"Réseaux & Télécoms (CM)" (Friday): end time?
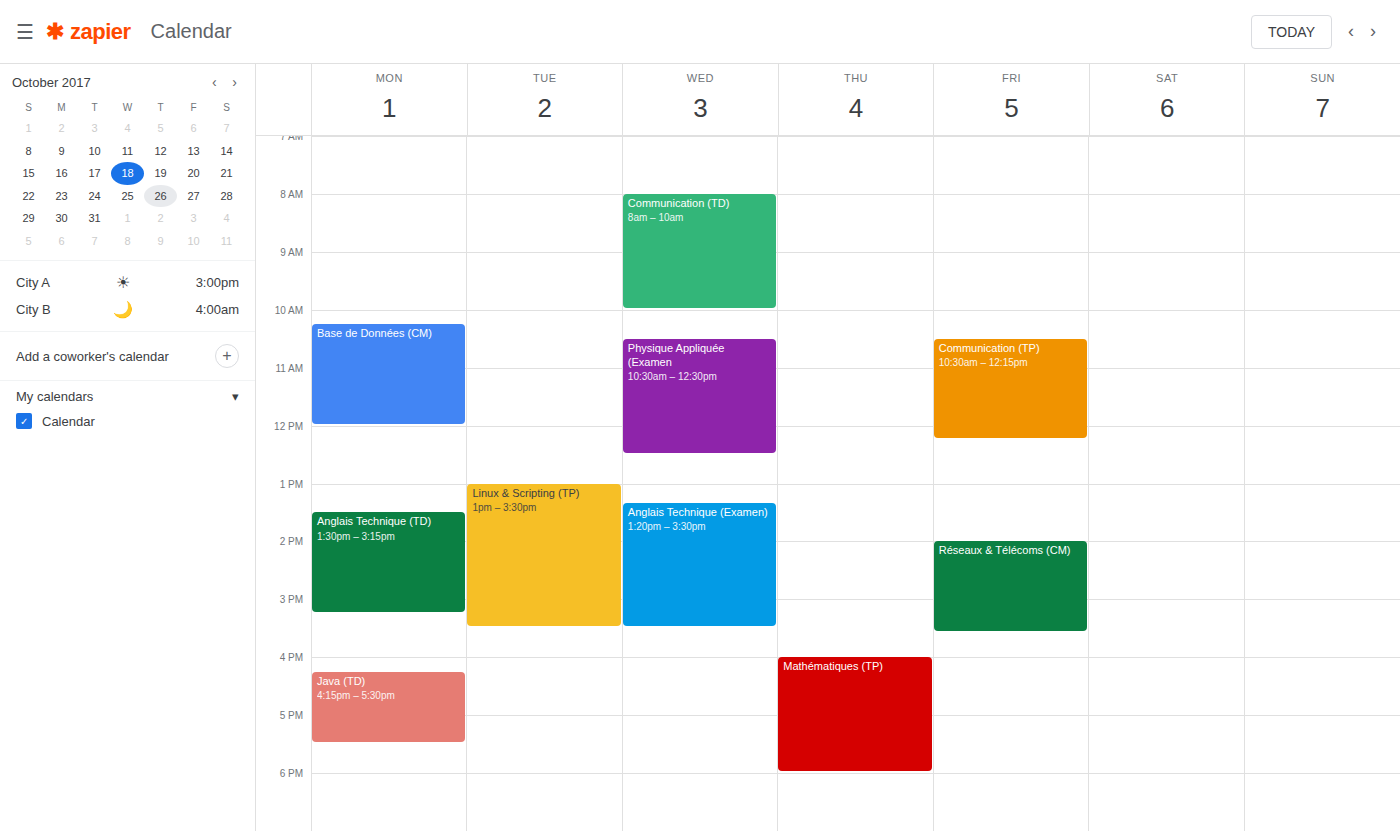
3:35 PM